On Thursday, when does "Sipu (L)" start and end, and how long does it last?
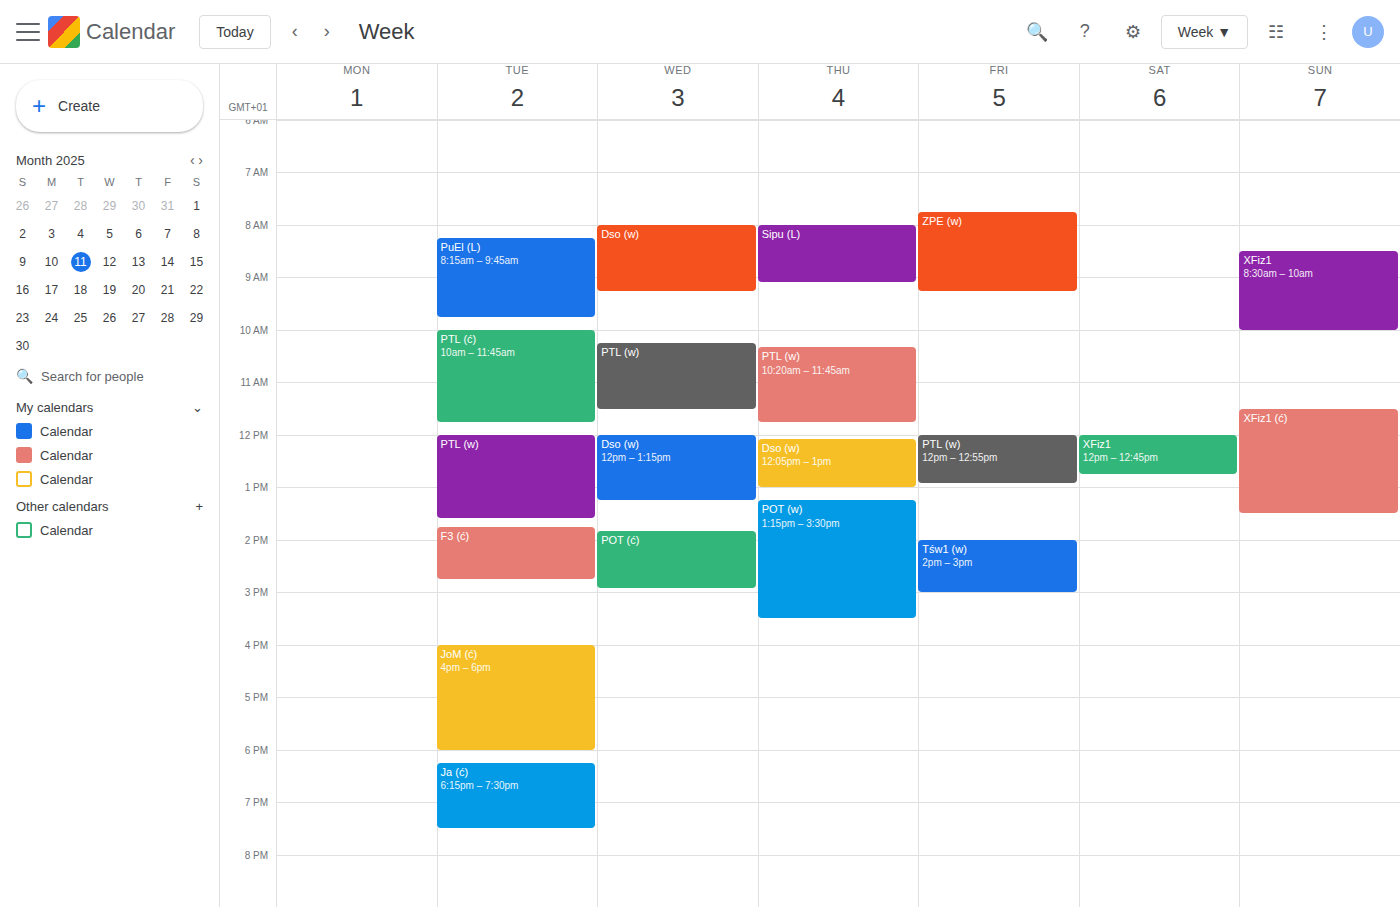
8:00 AM to 9:05 AM, 1 hour 5 minutes